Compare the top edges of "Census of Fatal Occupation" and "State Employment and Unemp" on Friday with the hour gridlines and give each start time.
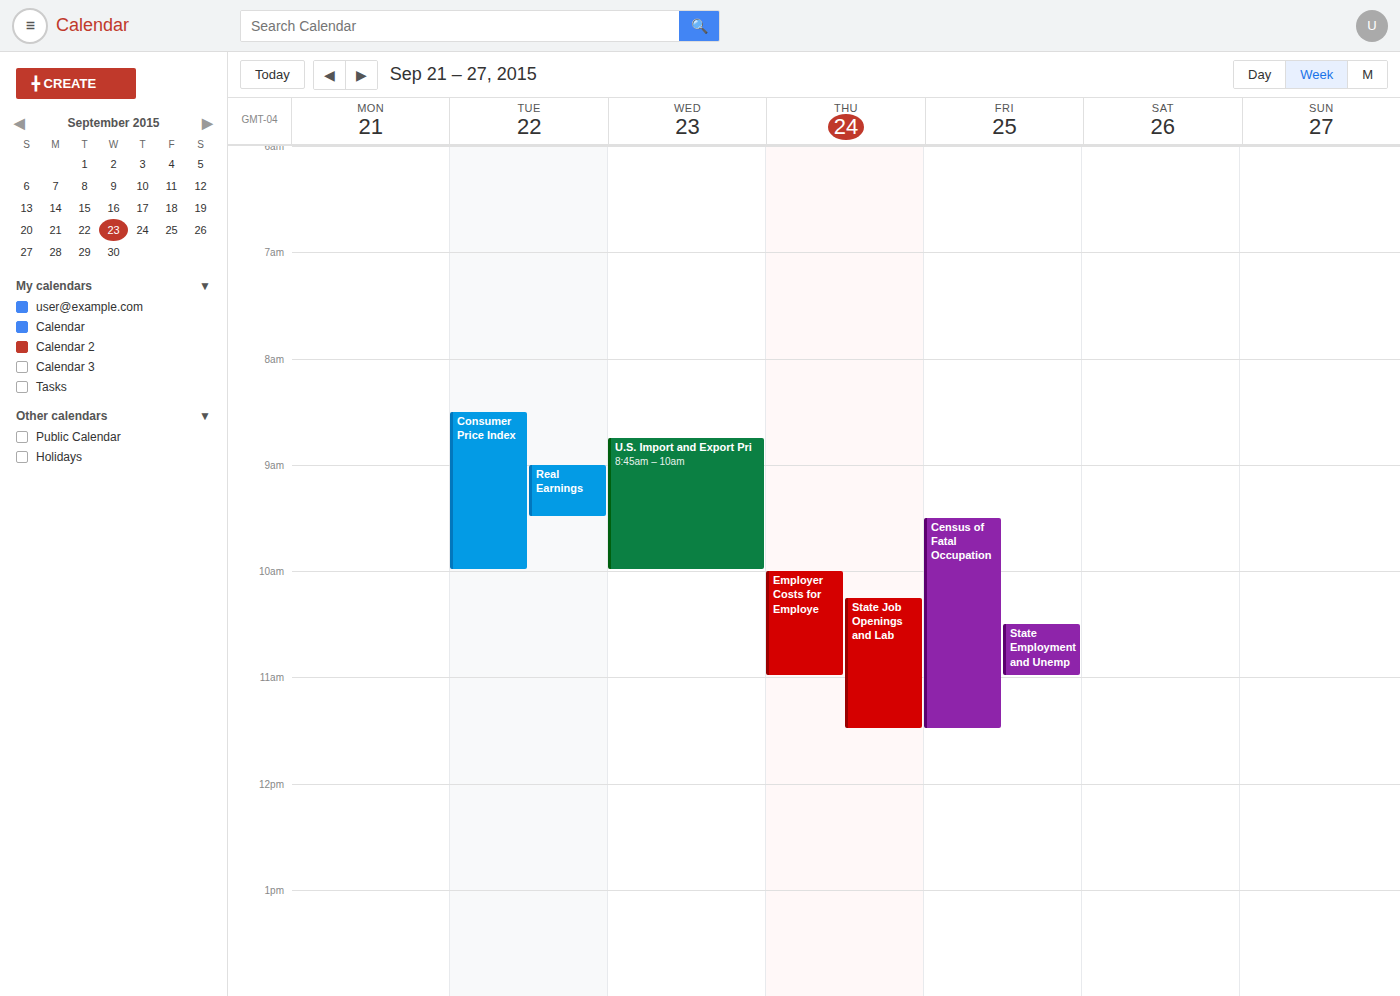
"Census of Fatal Occupation": 9:30 AM, halfway between the 9 AM and 10 AM lines. "State Employment and Unemp": 10:30 AM, halfway between the 10 AM and 11 AM lines.